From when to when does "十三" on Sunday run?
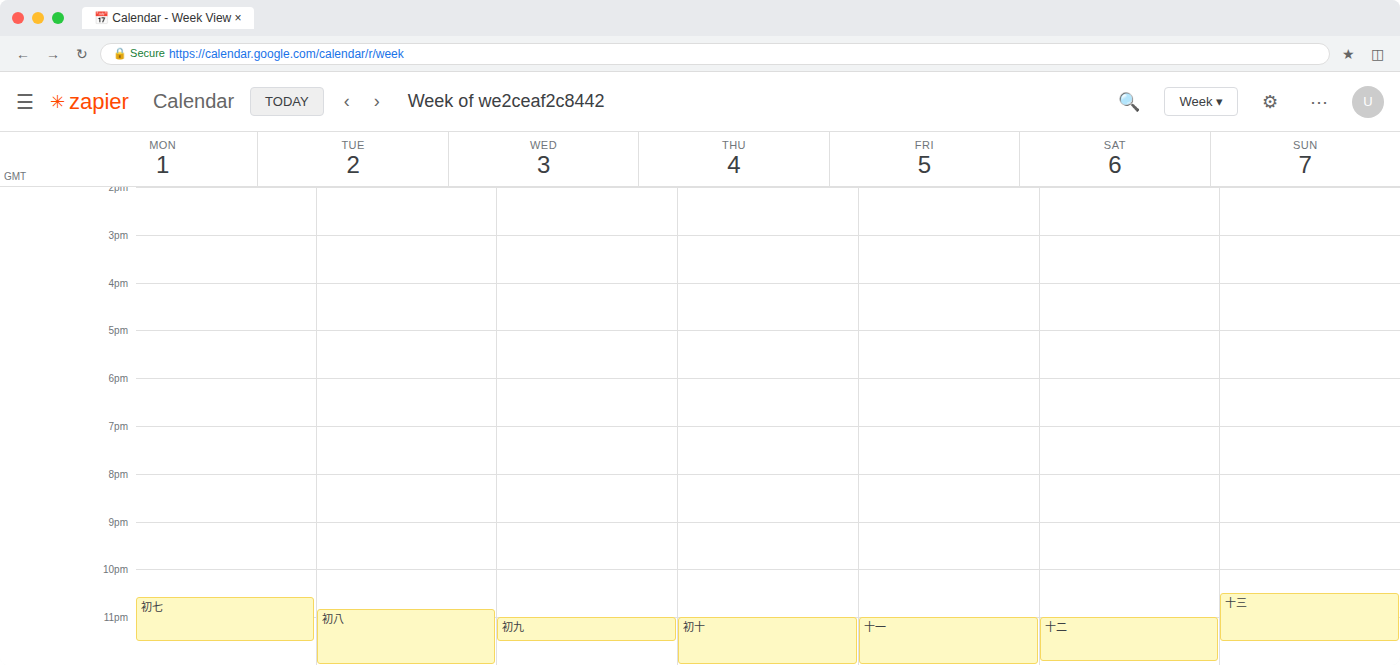
10:30 PM to 11:30 PM